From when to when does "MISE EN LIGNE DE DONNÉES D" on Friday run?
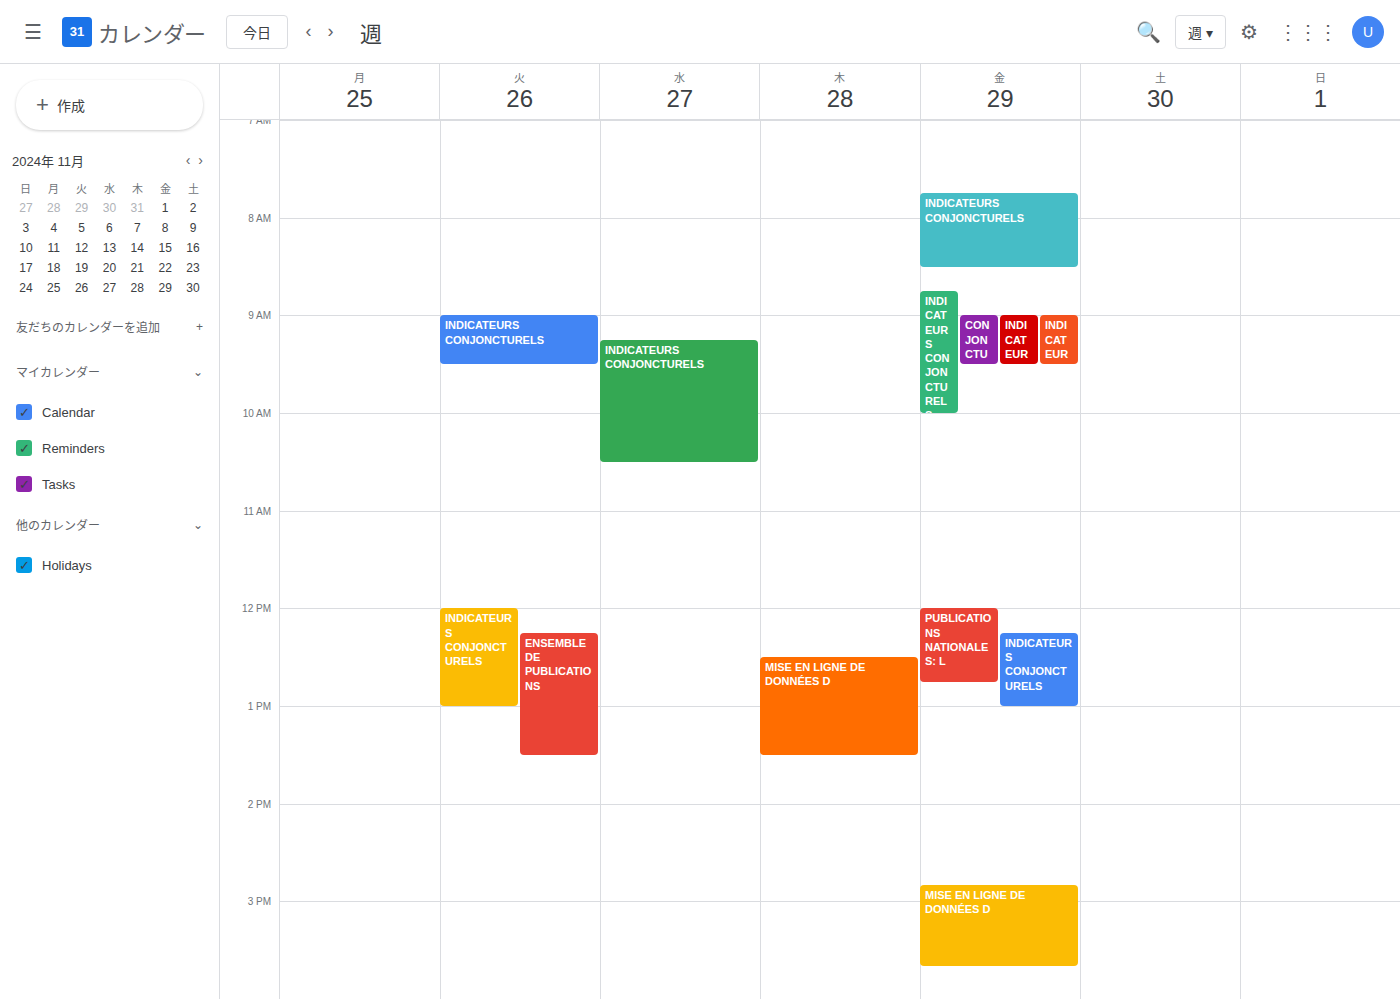
14:50 to 15:40